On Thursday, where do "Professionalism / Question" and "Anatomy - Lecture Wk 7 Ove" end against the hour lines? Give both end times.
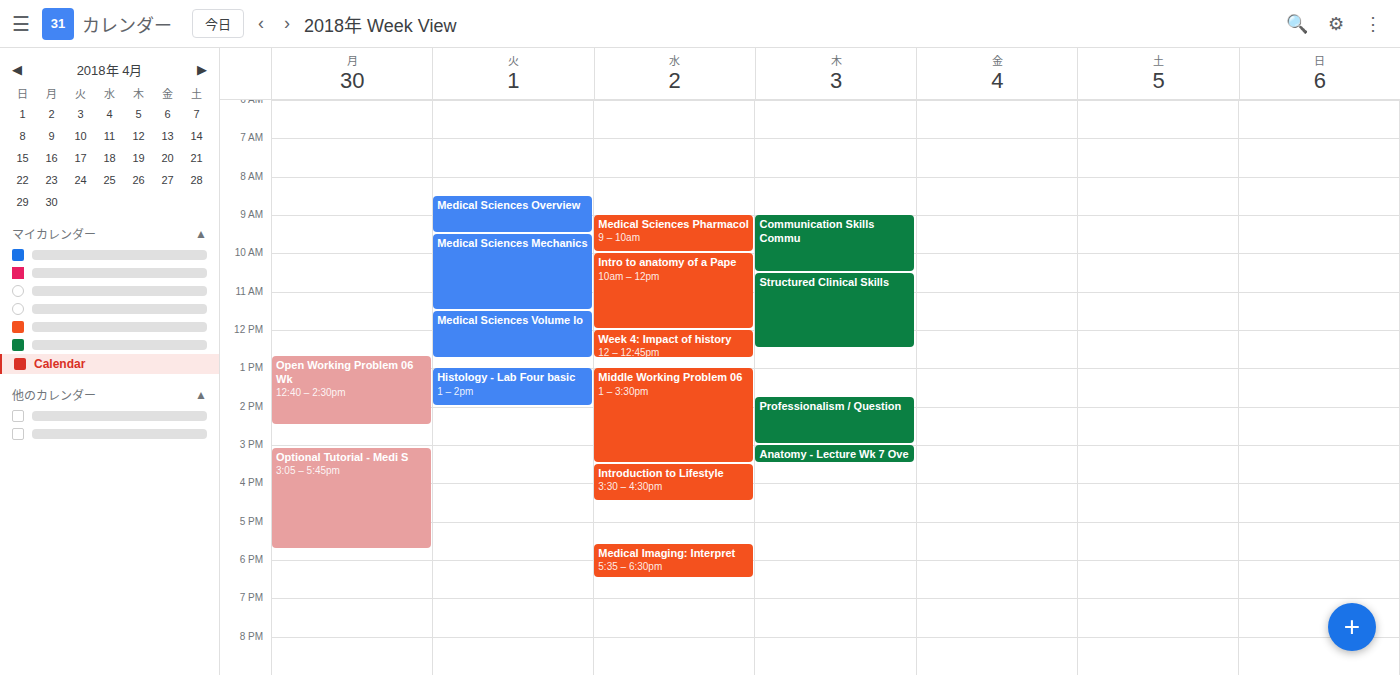
"Professionalism / Question": 3:00 PM, exactly on the 3 PM line. "Anatomy - Lecture Wk 7 Ove": 3:30 PM, halfway between the 3 PM and 4 PM lines.